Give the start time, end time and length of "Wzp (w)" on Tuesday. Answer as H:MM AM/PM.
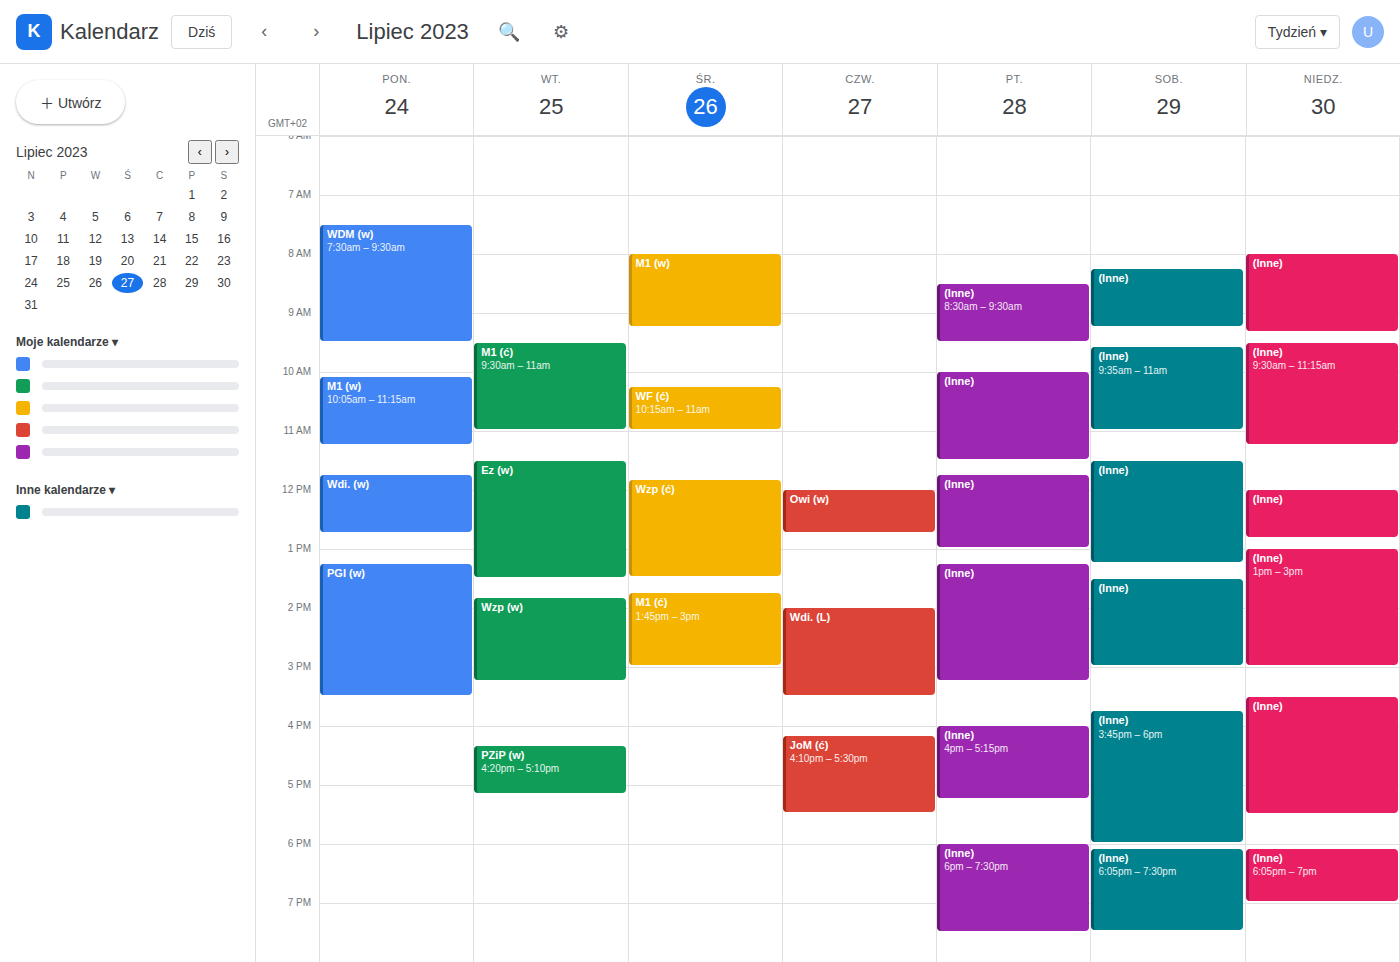
1:50 PM to 3:15 PM, 1 hour 25 minutes